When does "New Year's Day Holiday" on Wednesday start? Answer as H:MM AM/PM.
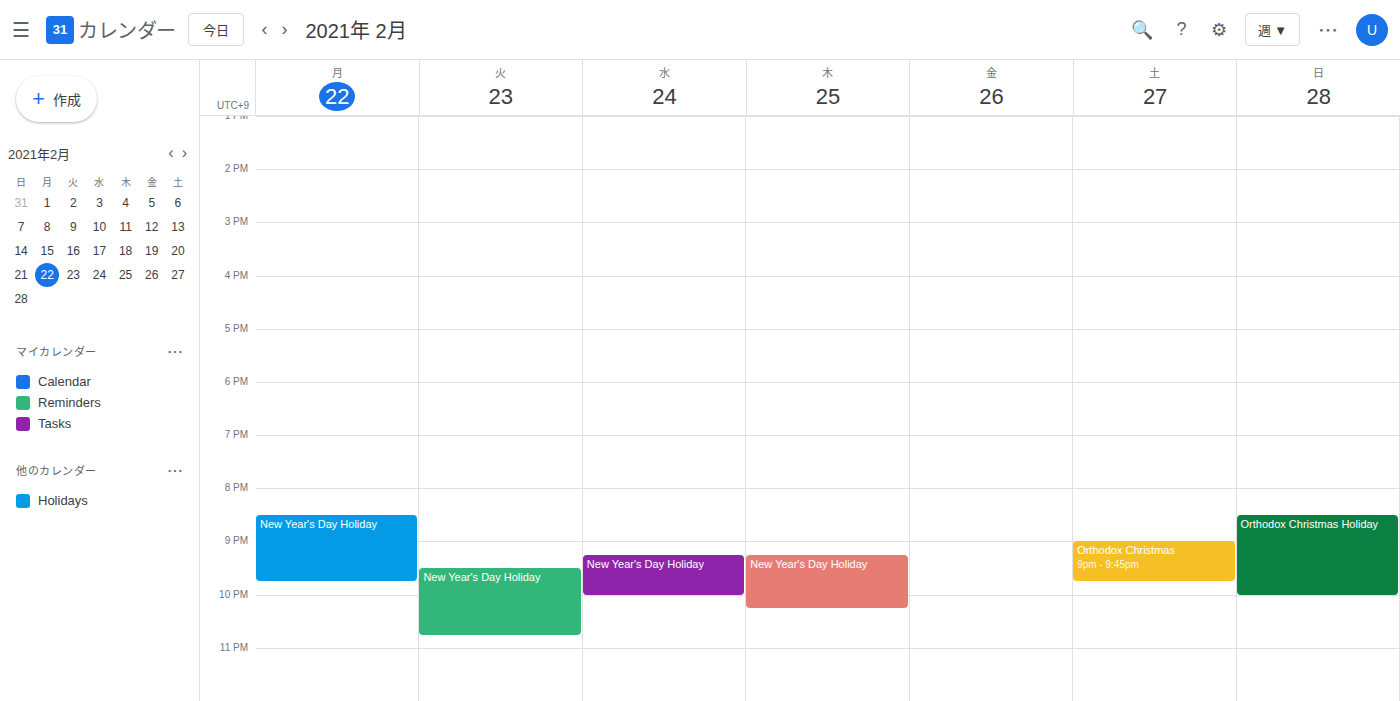
9:15 PM